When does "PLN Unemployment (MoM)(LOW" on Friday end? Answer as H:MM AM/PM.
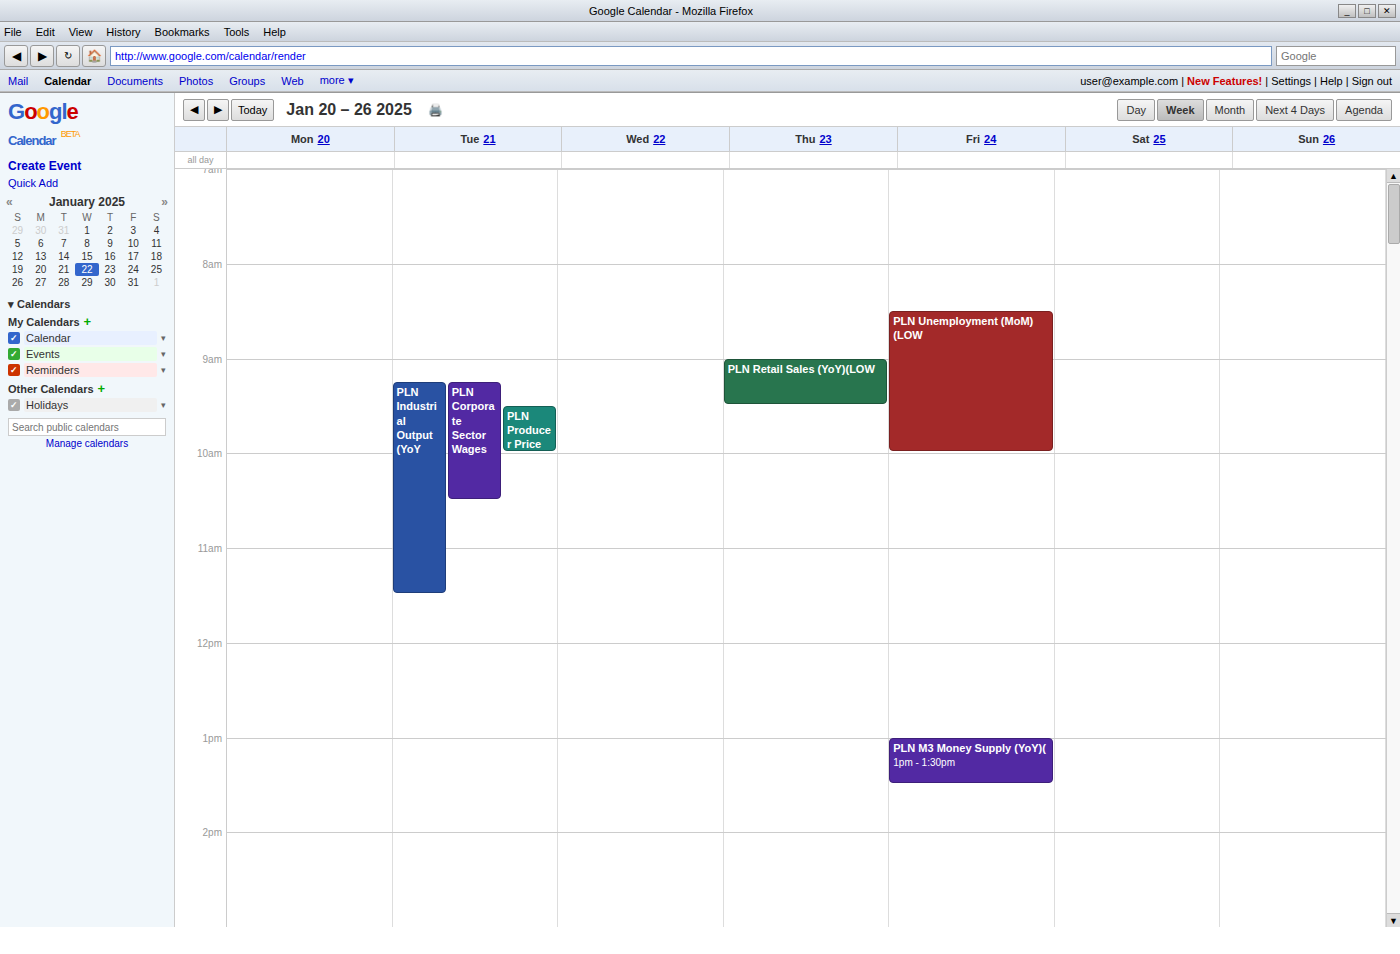
10:00 AM